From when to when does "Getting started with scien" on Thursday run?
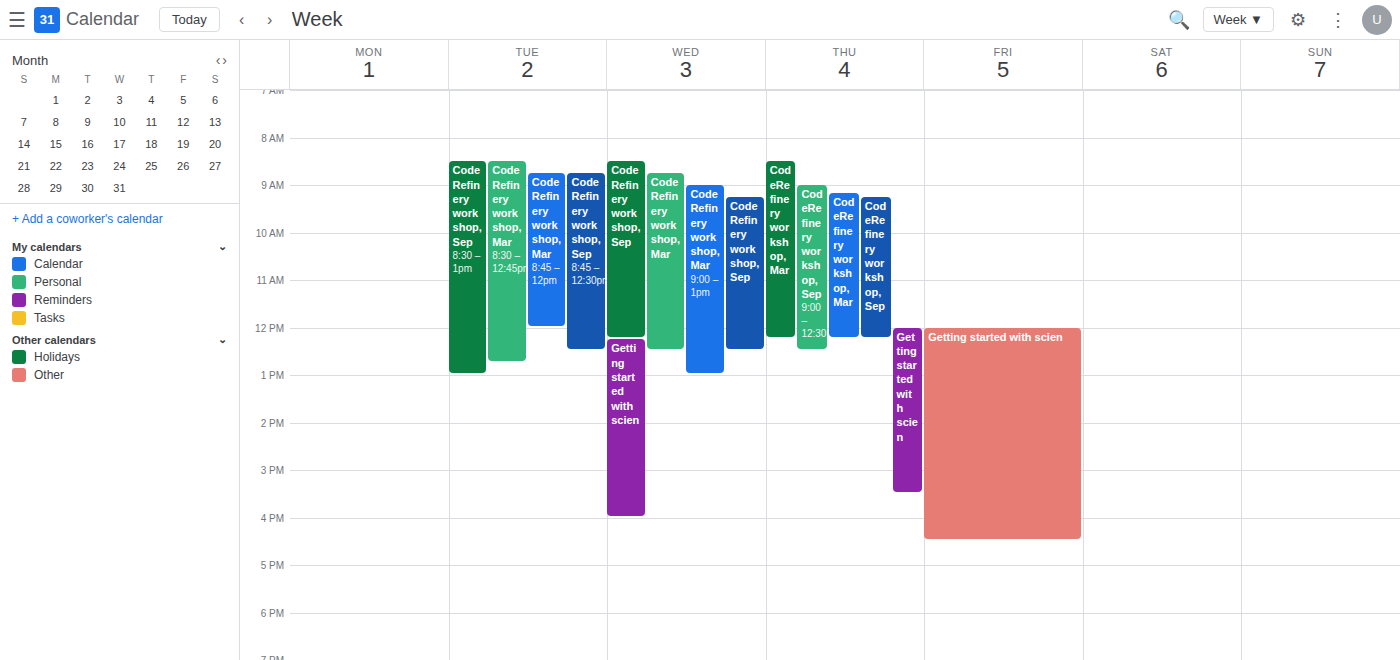
12:00 PM to 3:30 PM